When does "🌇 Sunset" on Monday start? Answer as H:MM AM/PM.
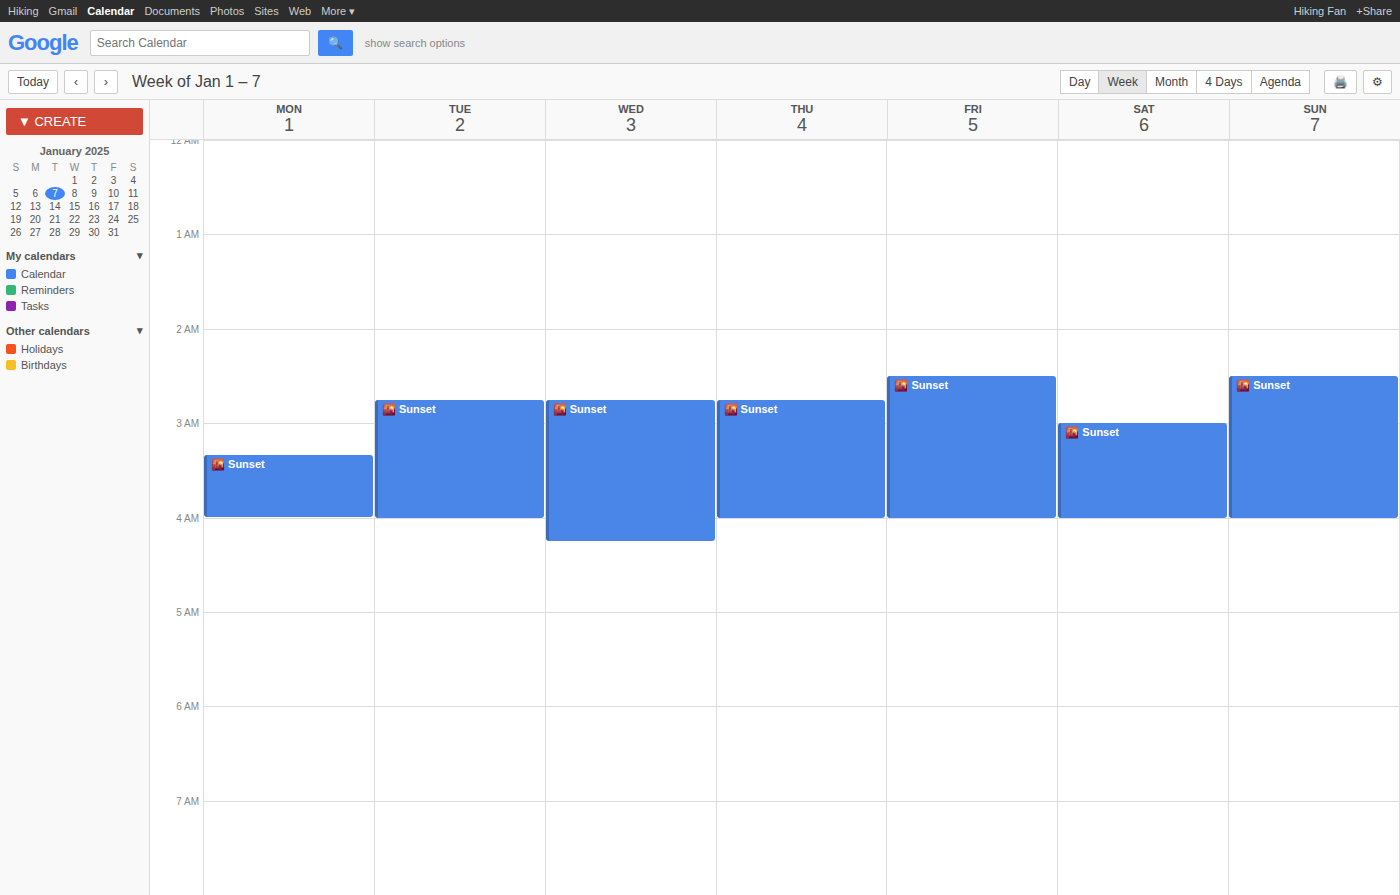
3:20 AM